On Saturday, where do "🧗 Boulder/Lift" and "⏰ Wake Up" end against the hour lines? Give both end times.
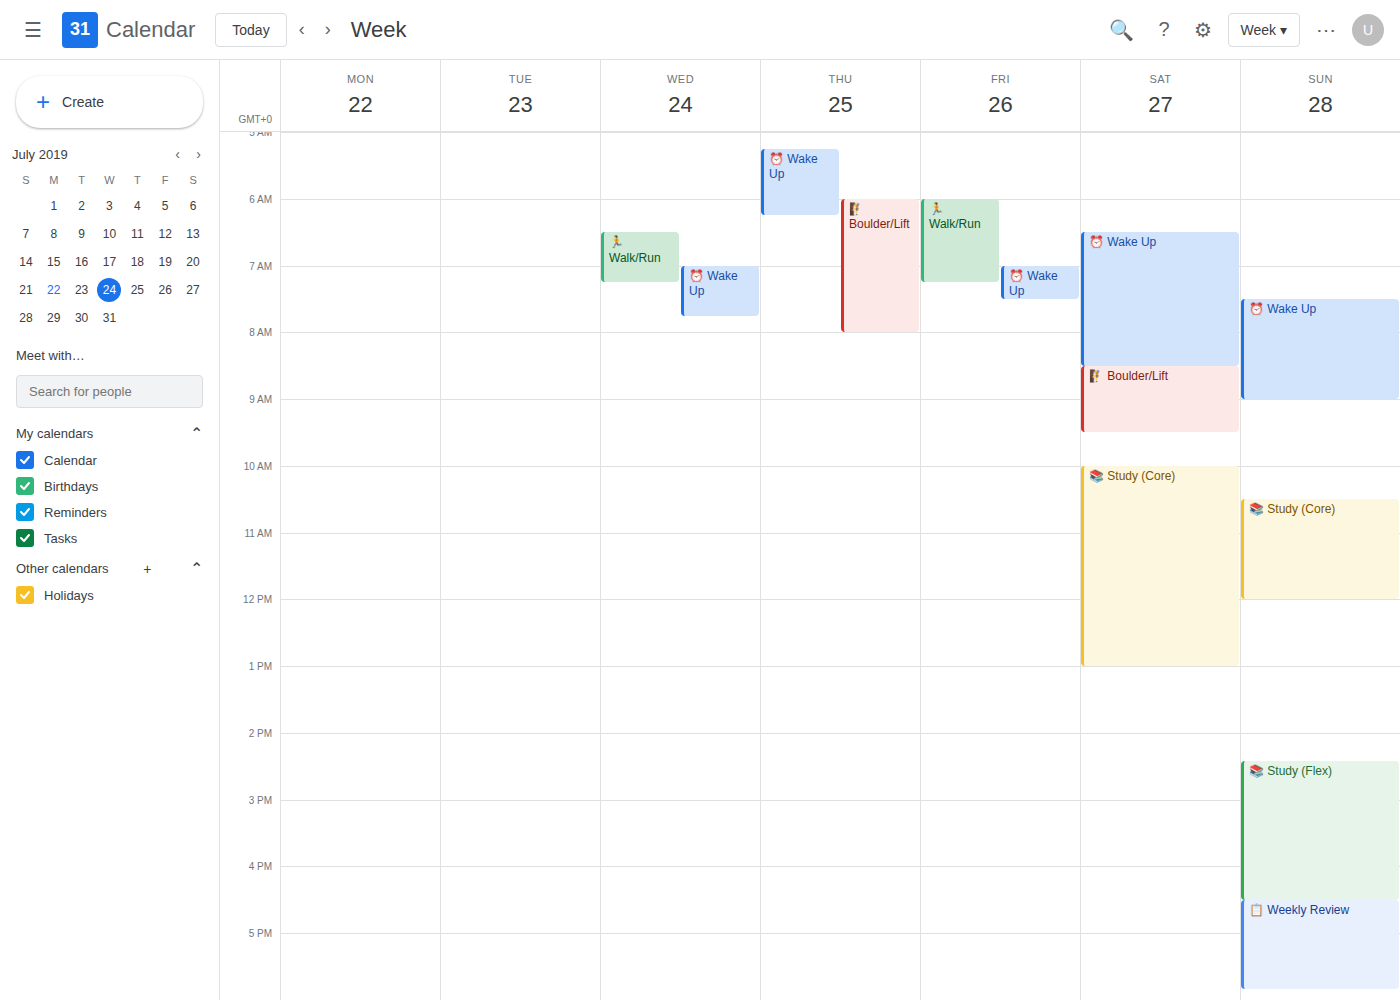
"🧗 Boulder/Lift": 9:30 AM, halfway between the 9 AM and 10 AM lines. "⏰ Wake Up": 8:30 AM, halfway between the 8 AM and 9 AM lines.